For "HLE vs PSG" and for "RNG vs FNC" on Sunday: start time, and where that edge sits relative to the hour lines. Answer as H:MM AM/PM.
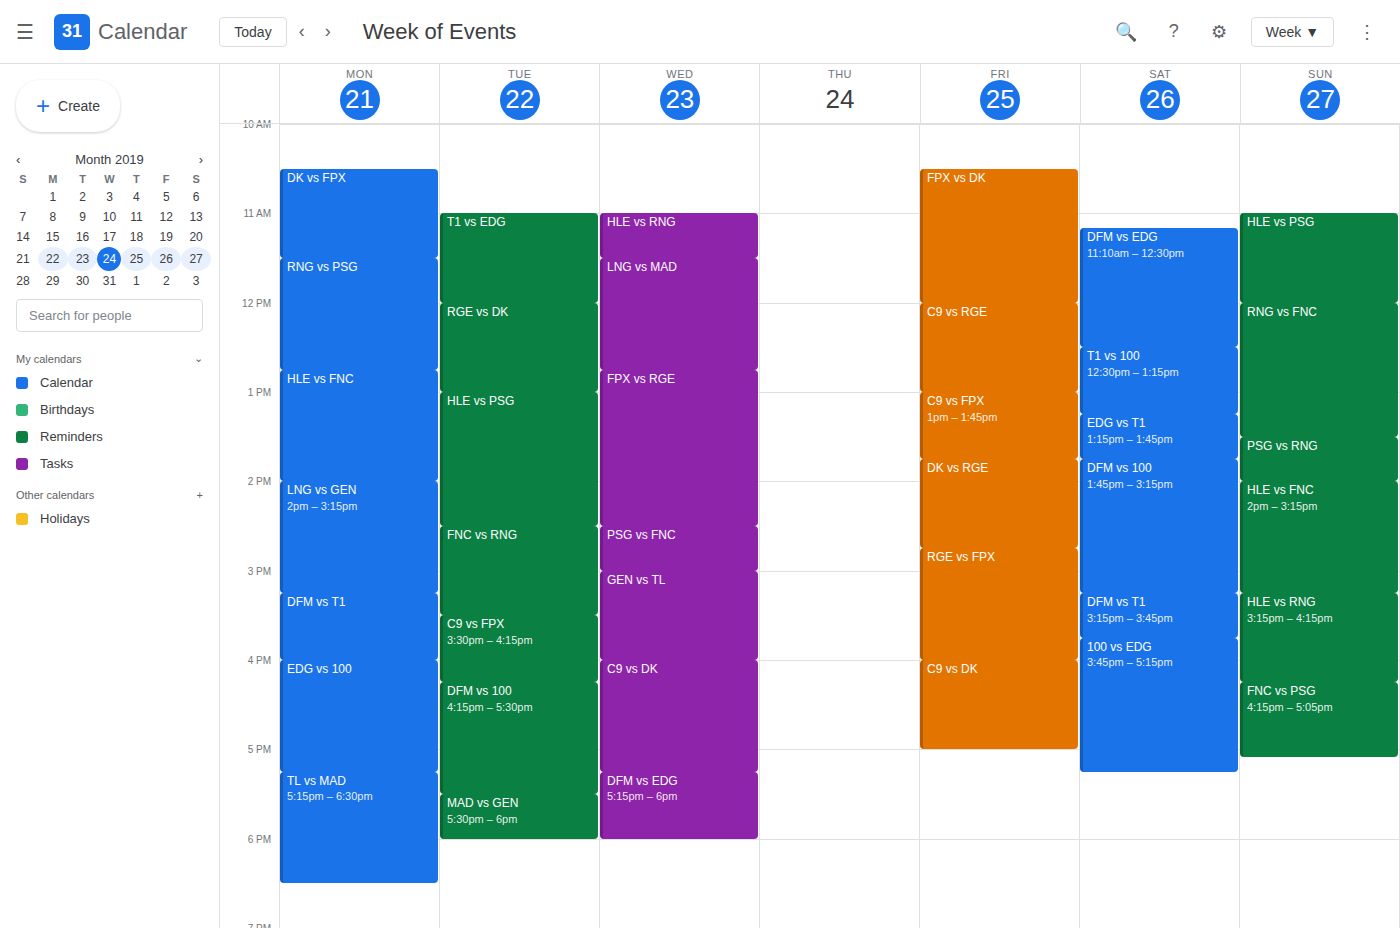
"HLE vs PSG": 11:00 AM, exactly on the 11 AM line. "RNG vs FNC": 12:00 PM, exactly on the 12 PM line.